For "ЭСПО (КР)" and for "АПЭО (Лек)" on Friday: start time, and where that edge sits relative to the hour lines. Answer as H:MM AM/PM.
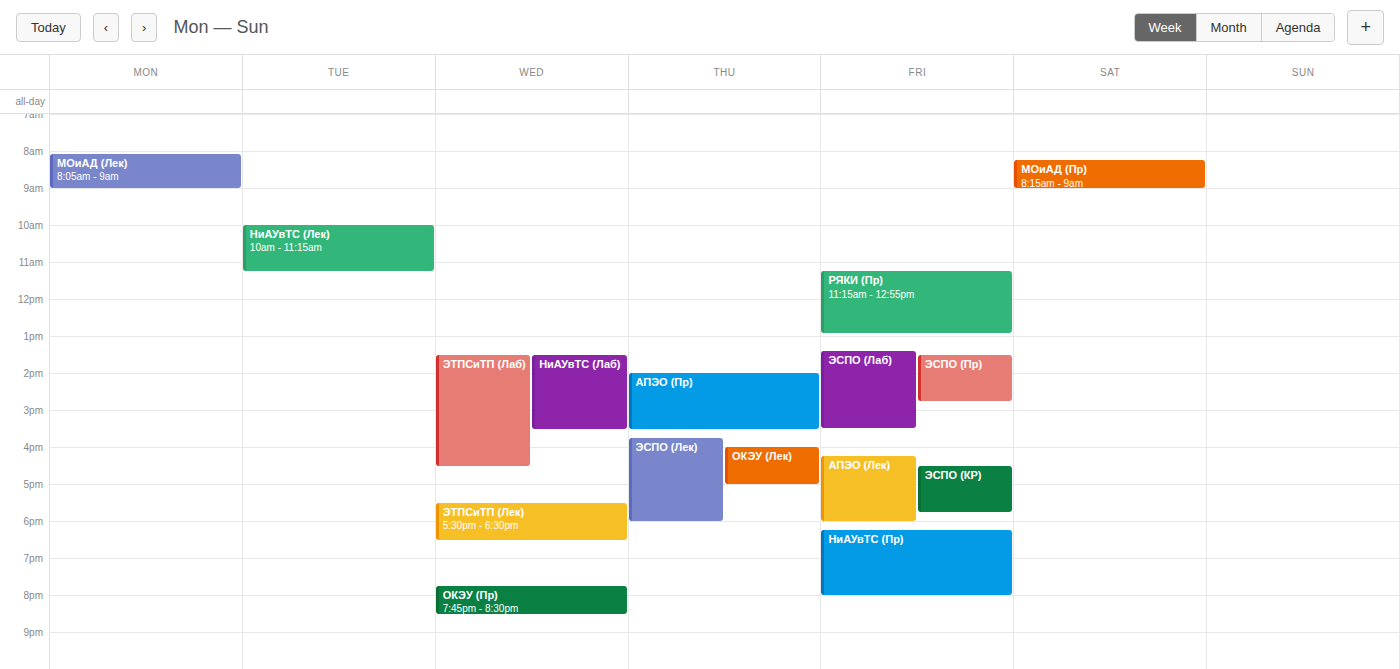
"ЭСПО (КР)": 4:30 PM, halfway between the 4 PM and 5 PM lines. "АПЭО (Лек)": 4:15 PM, neither: a quarter of the way from the 4 PM line to the 5 PM line.